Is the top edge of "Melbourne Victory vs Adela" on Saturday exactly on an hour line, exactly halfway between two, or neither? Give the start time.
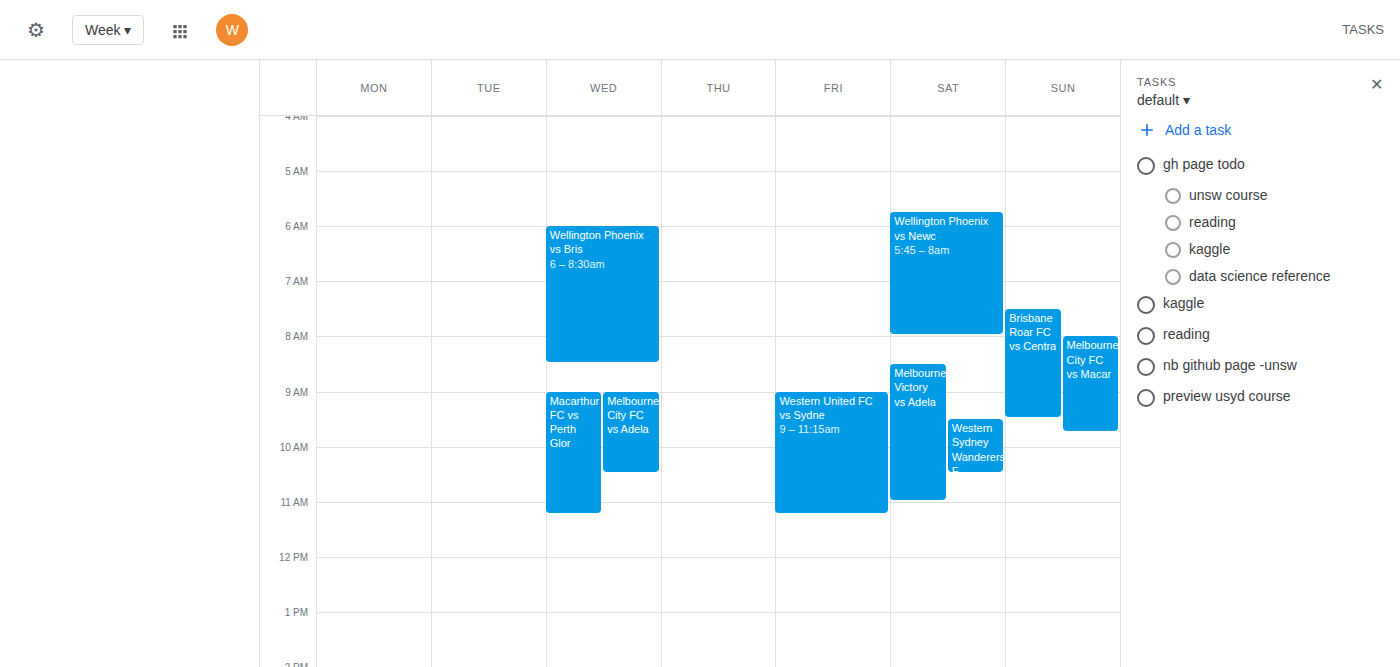
8:30 AM -- halfway between the 8 AM and 9 AM lines.